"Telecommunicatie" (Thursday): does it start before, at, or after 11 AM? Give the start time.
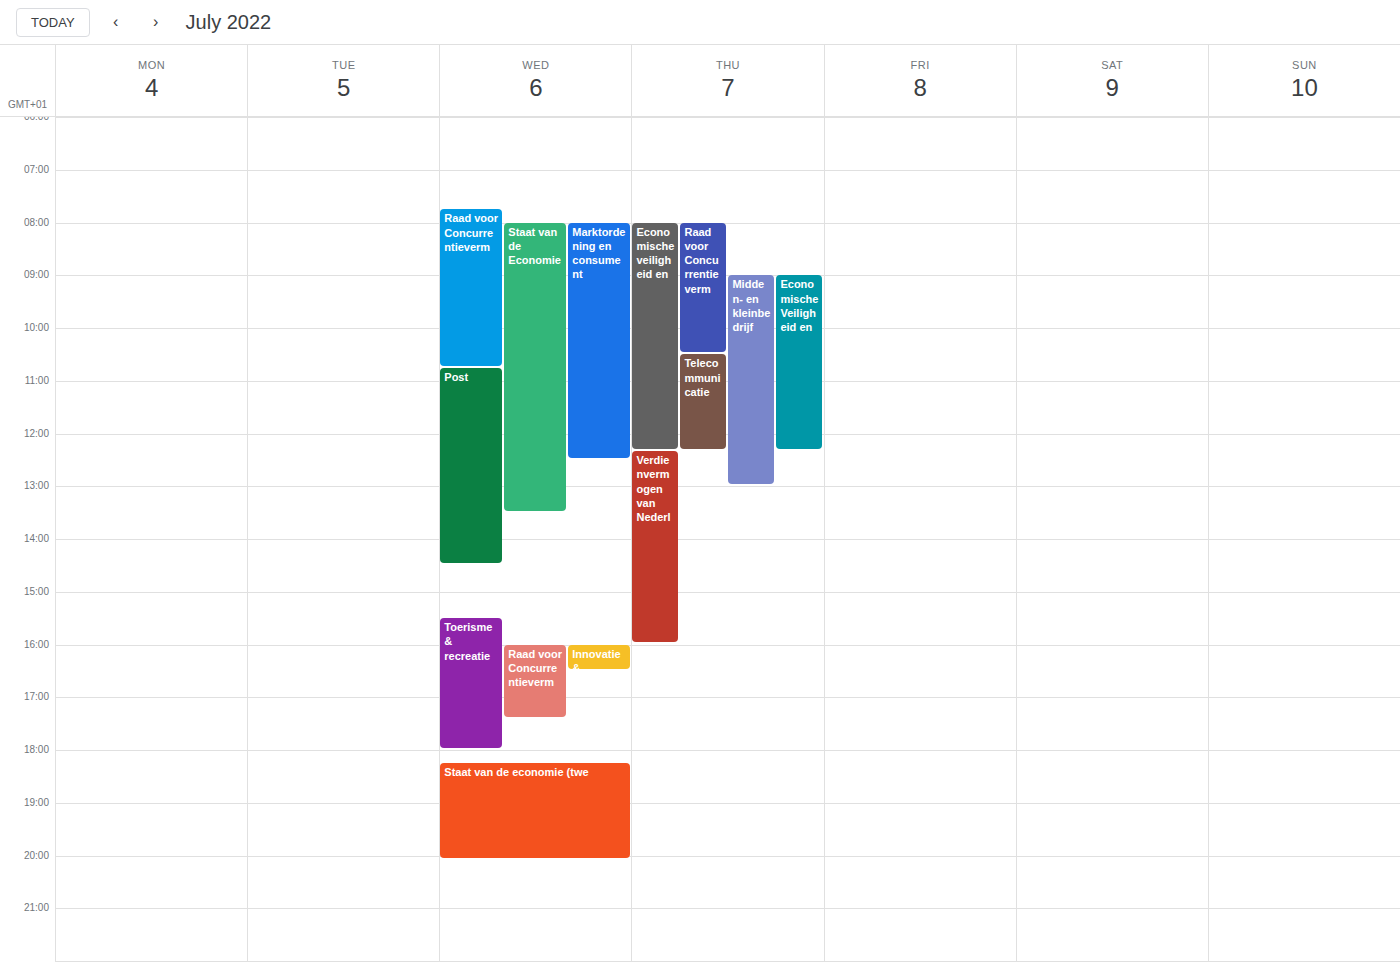
10:30 AM -- before 11 AM, 30 minutes above the 11 AM line.